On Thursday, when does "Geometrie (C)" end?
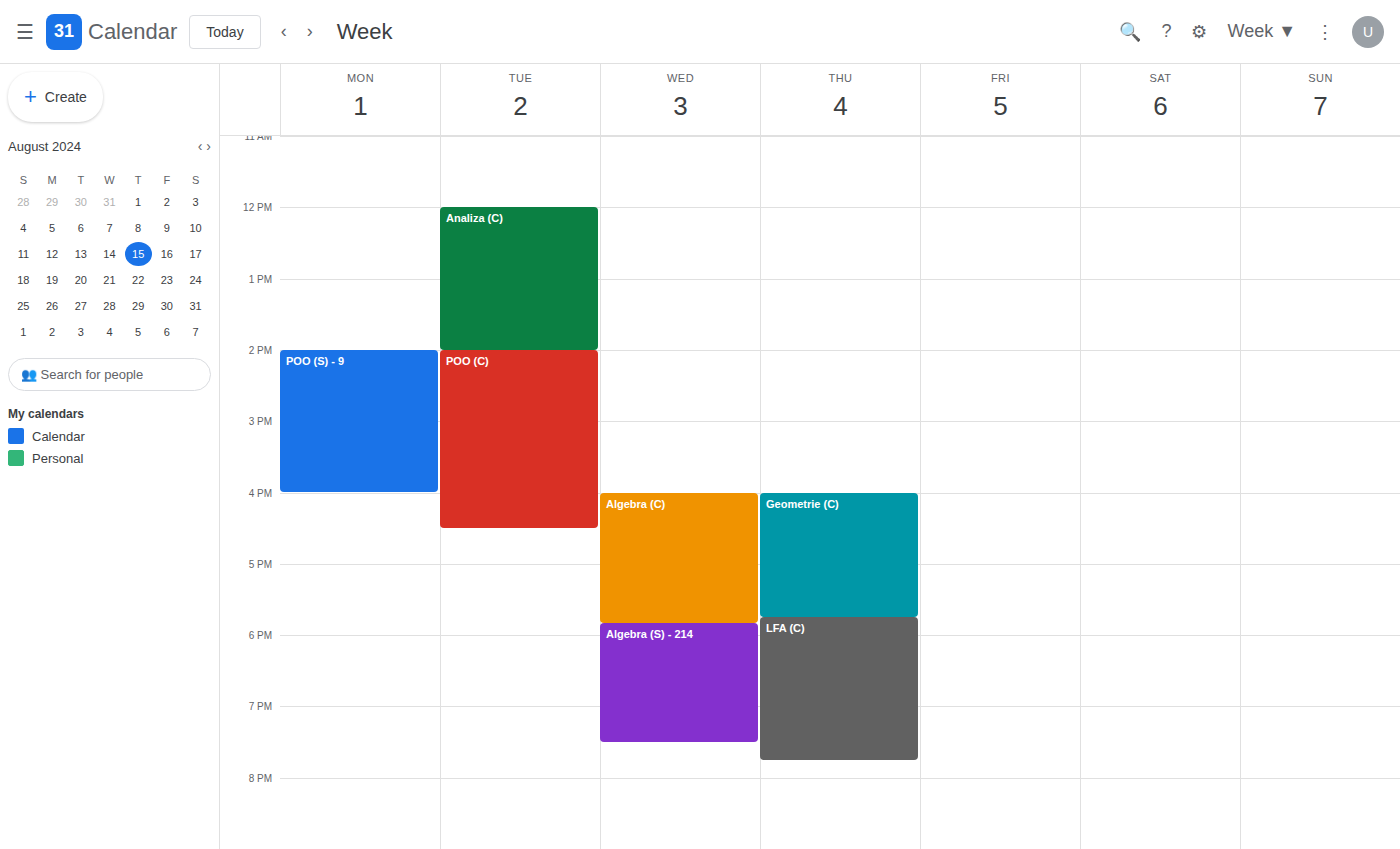
5:45 PM